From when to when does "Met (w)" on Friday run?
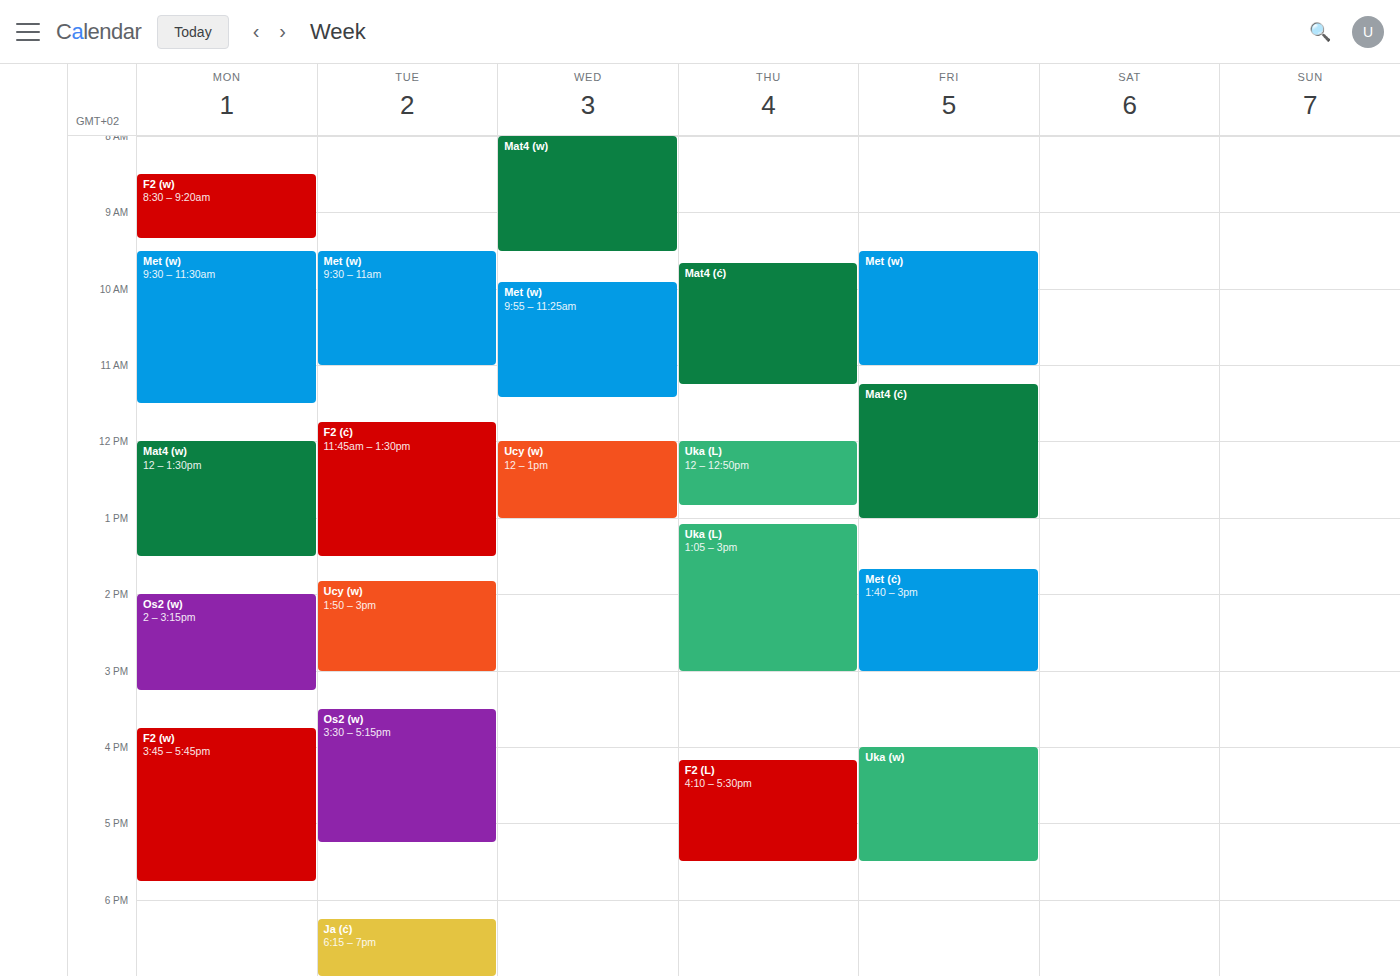
9:30 AM to 11:00 AM